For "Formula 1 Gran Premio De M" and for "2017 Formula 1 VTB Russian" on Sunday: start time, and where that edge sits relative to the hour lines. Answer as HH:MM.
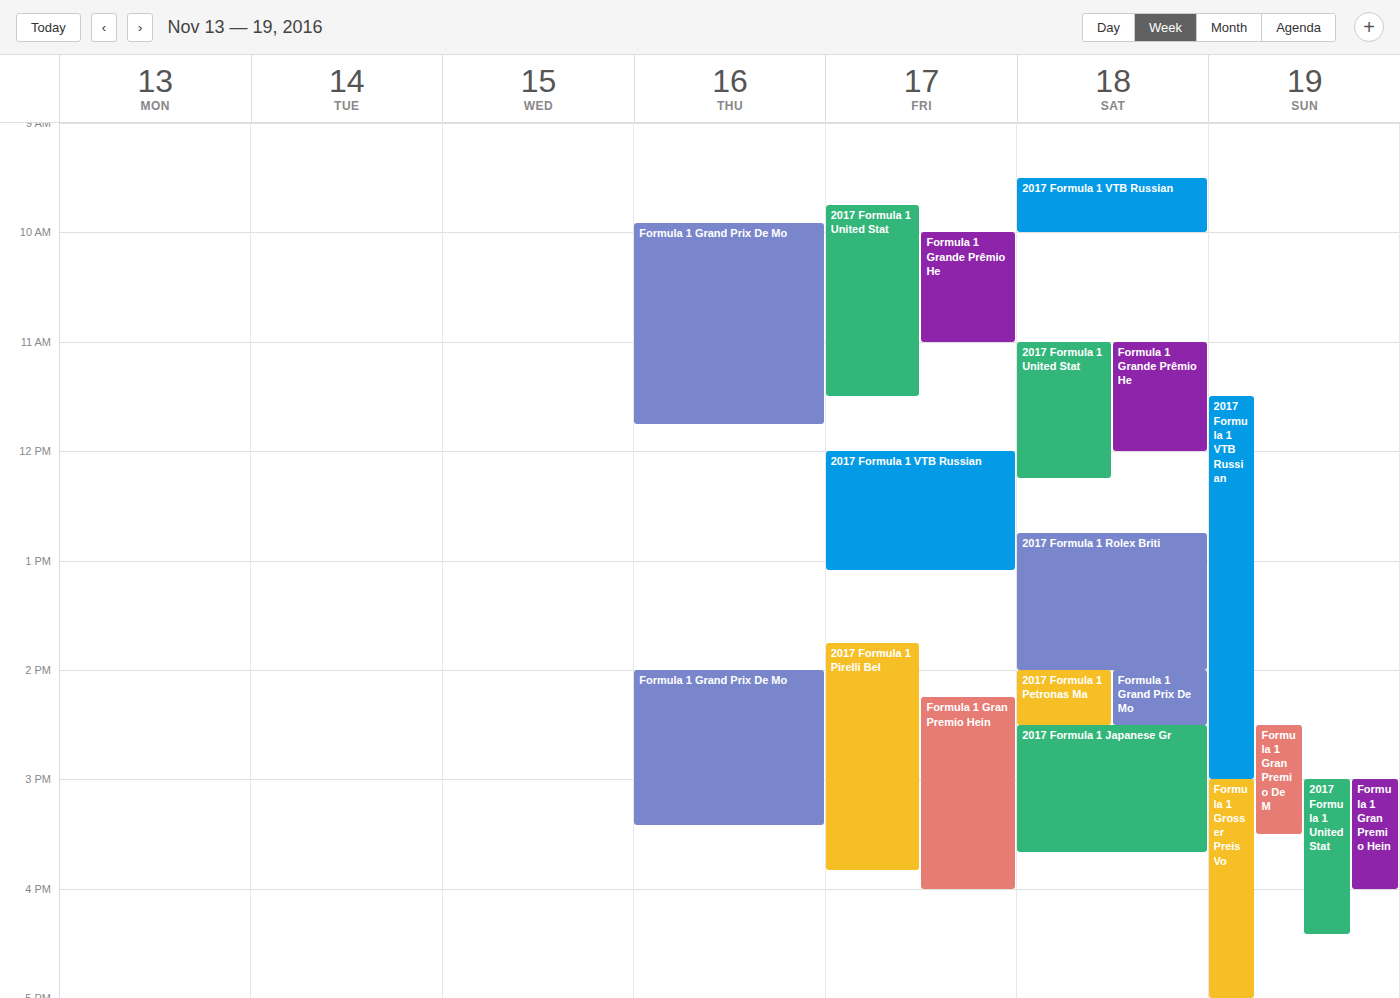
"Formula 1 Gran Premio De M": 14:30, halfway between the 14:00 and 15:00 lines. "2017 Formula 1 VTB Russian": 11:30, halfway between the 11:00 and 12:00 lines.